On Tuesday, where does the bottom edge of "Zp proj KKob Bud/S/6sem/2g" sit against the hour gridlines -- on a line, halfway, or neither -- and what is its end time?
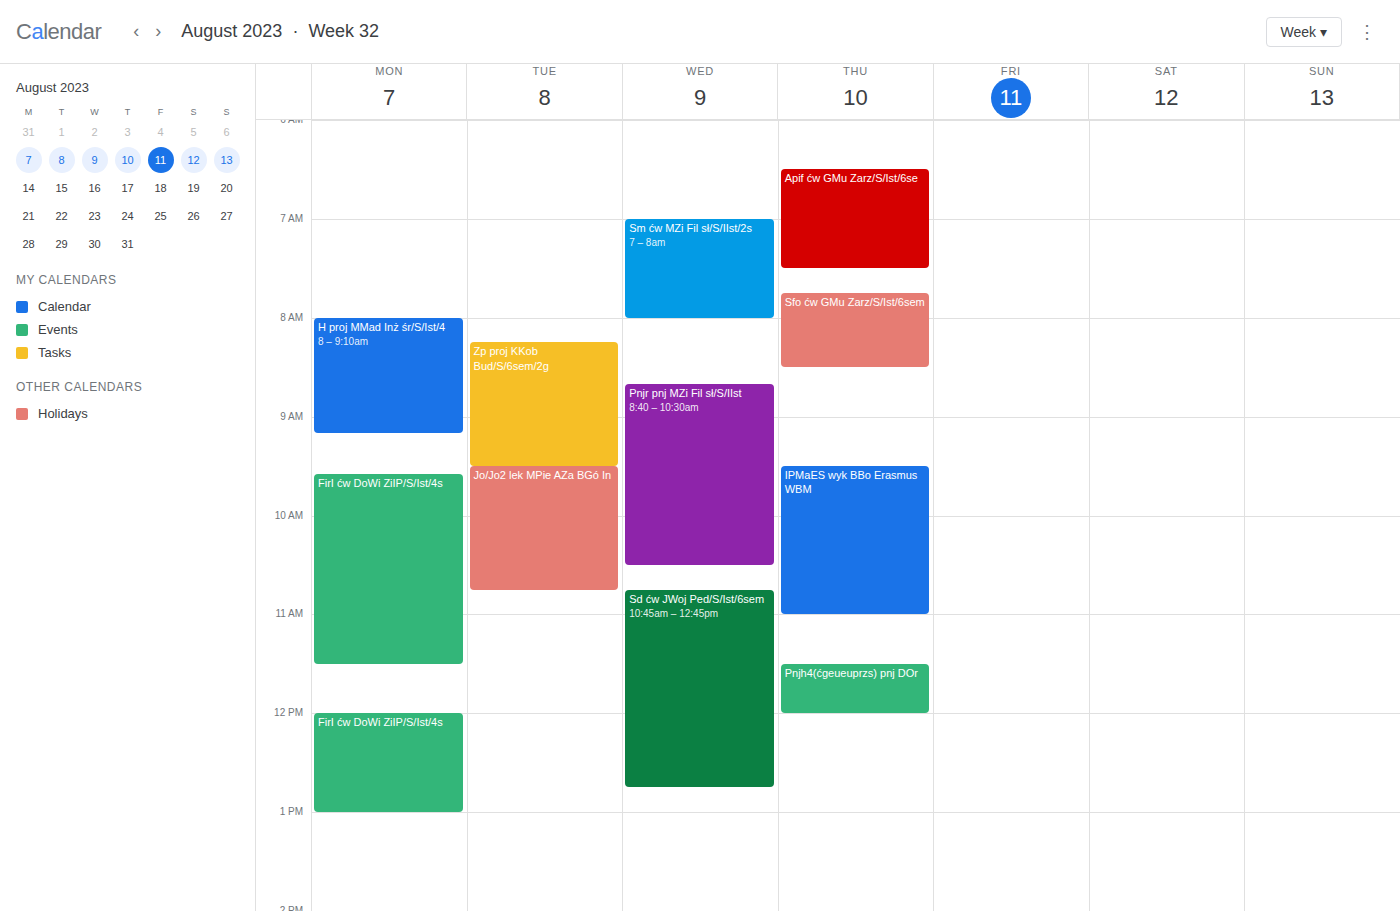
9:30 AM -- halfway between the 9 AM and 10 AM lines.